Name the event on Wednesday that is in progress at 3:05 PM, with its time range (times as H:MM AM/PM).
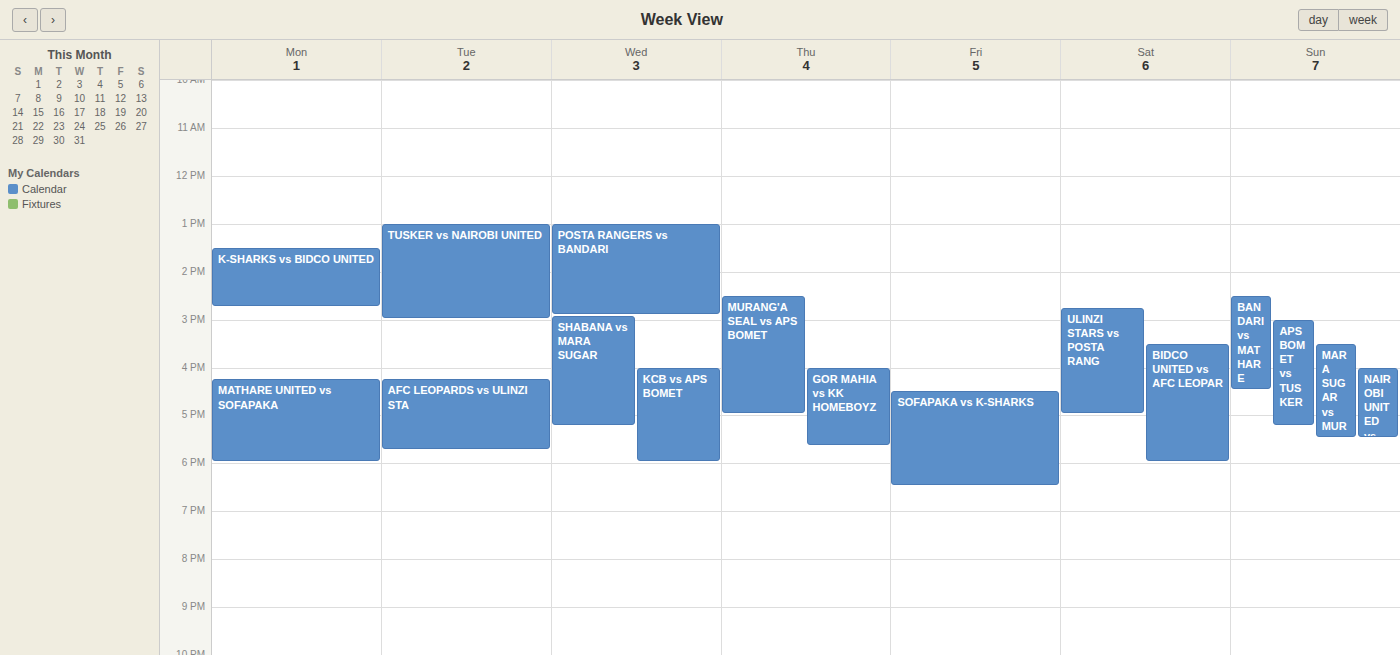
"SHABANA vs MARA SUGAR", 2:55 PM to 5:15 PM